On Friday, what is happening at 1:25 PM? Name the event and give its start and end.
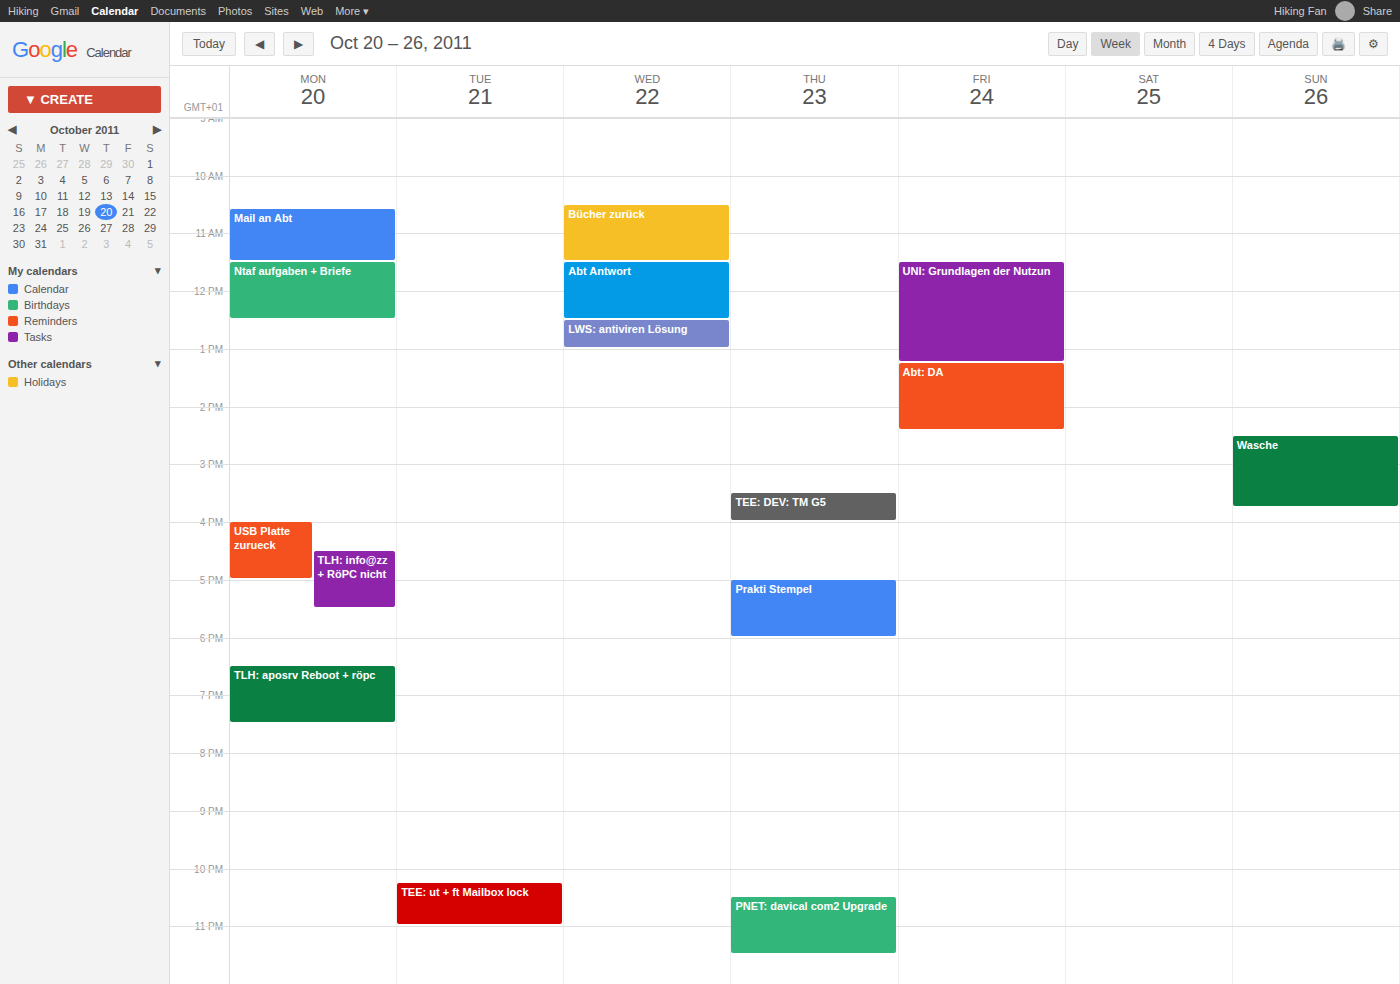
"Abt: DA", 1:15 PM to 2:25 PM